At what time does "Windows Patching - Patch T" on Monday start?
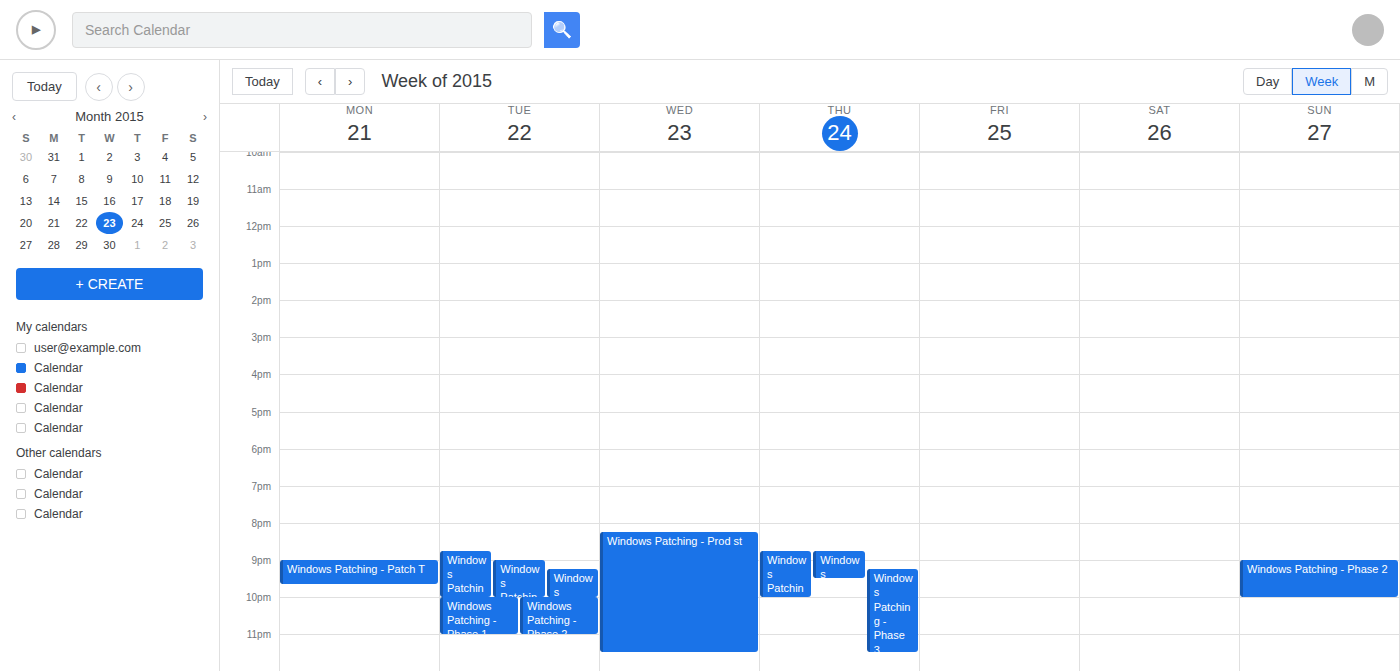
9:00 PM